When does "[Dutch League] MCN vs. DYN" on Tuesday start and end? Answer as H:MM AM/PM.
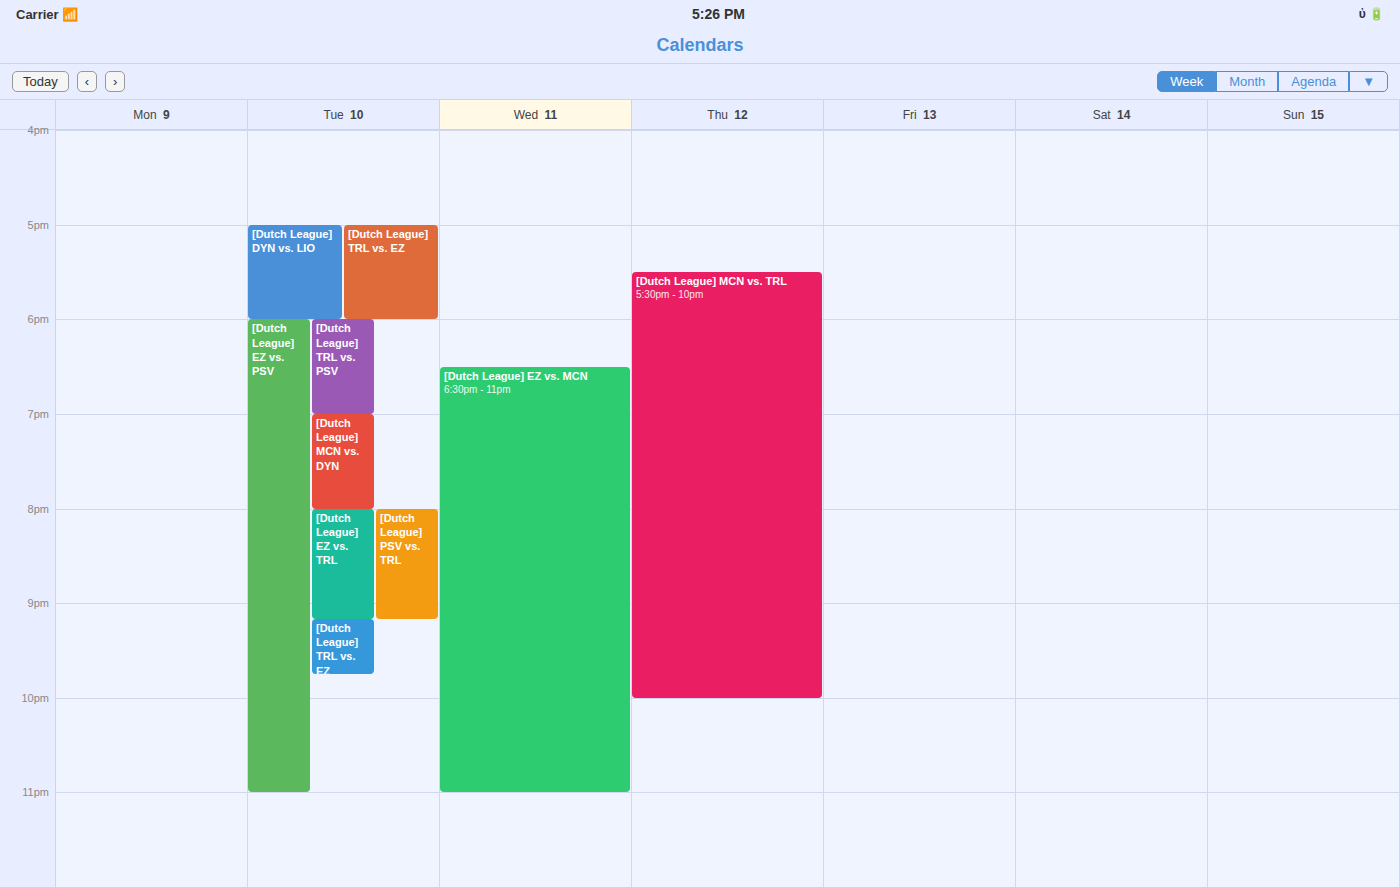
7:00 PM to 8:00 PM